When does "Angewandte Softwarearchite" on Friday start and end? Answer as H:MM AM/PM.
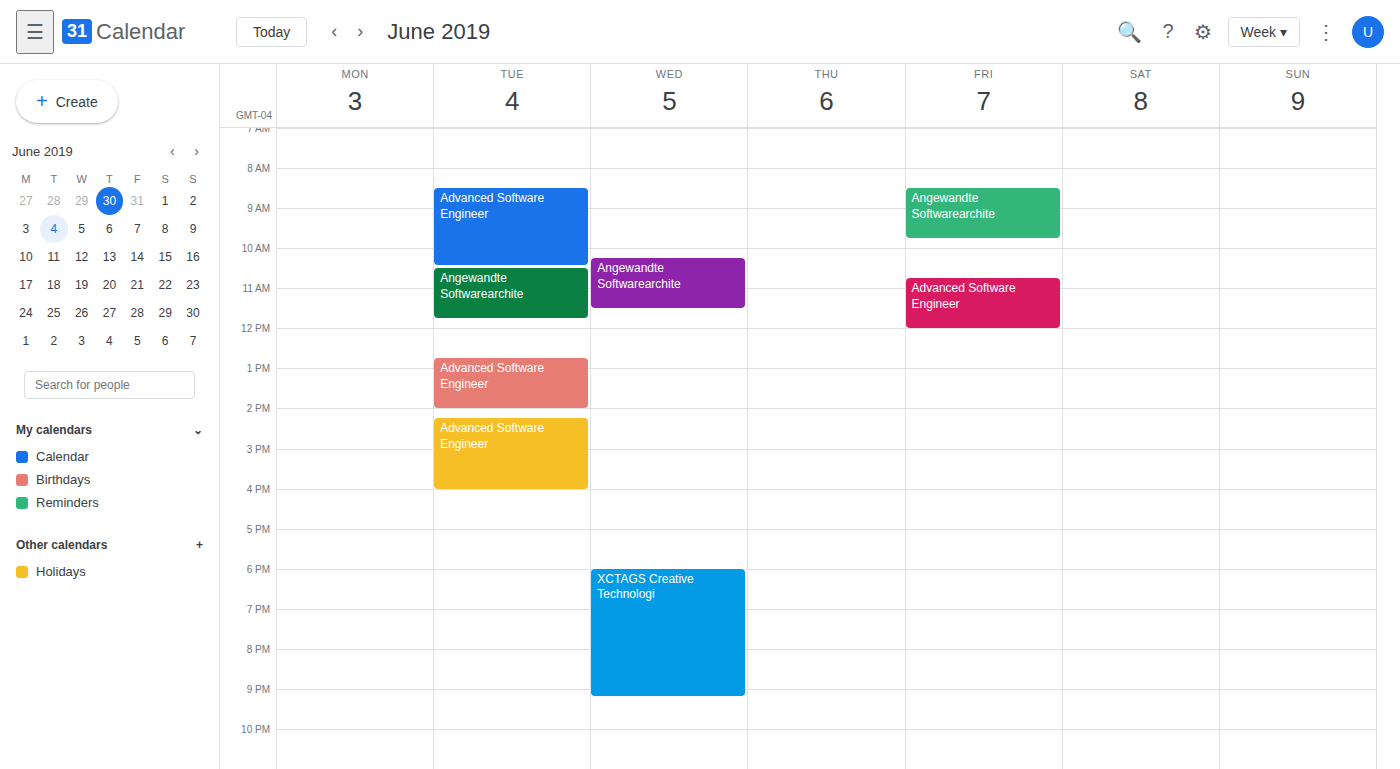
8:30 AM to 9:45 AM